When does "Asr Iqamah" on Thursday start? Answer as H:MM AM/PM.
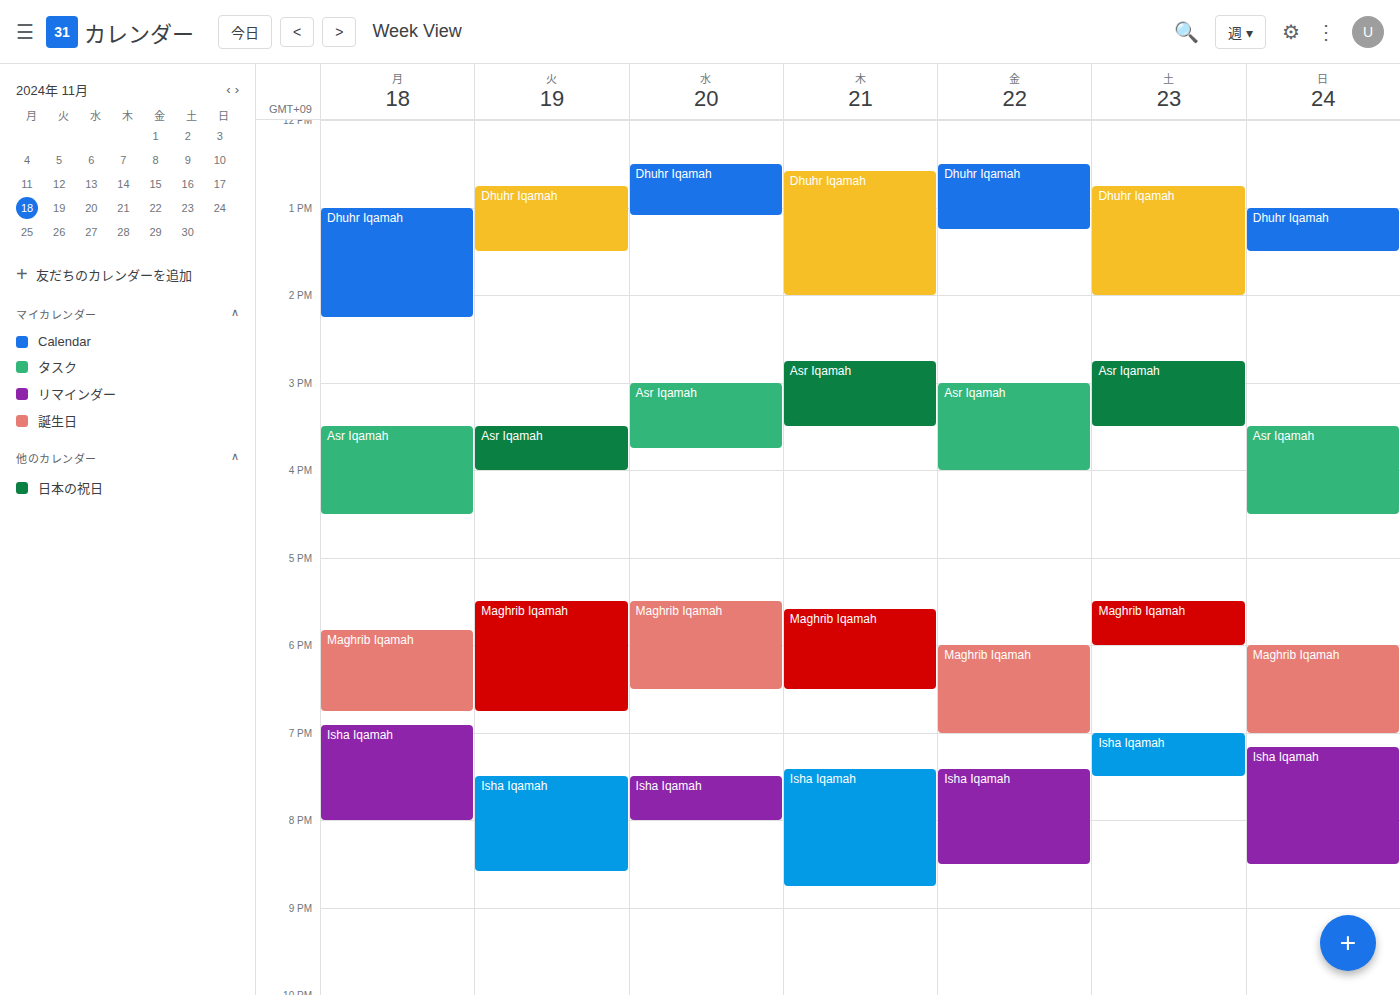
2:45 PM